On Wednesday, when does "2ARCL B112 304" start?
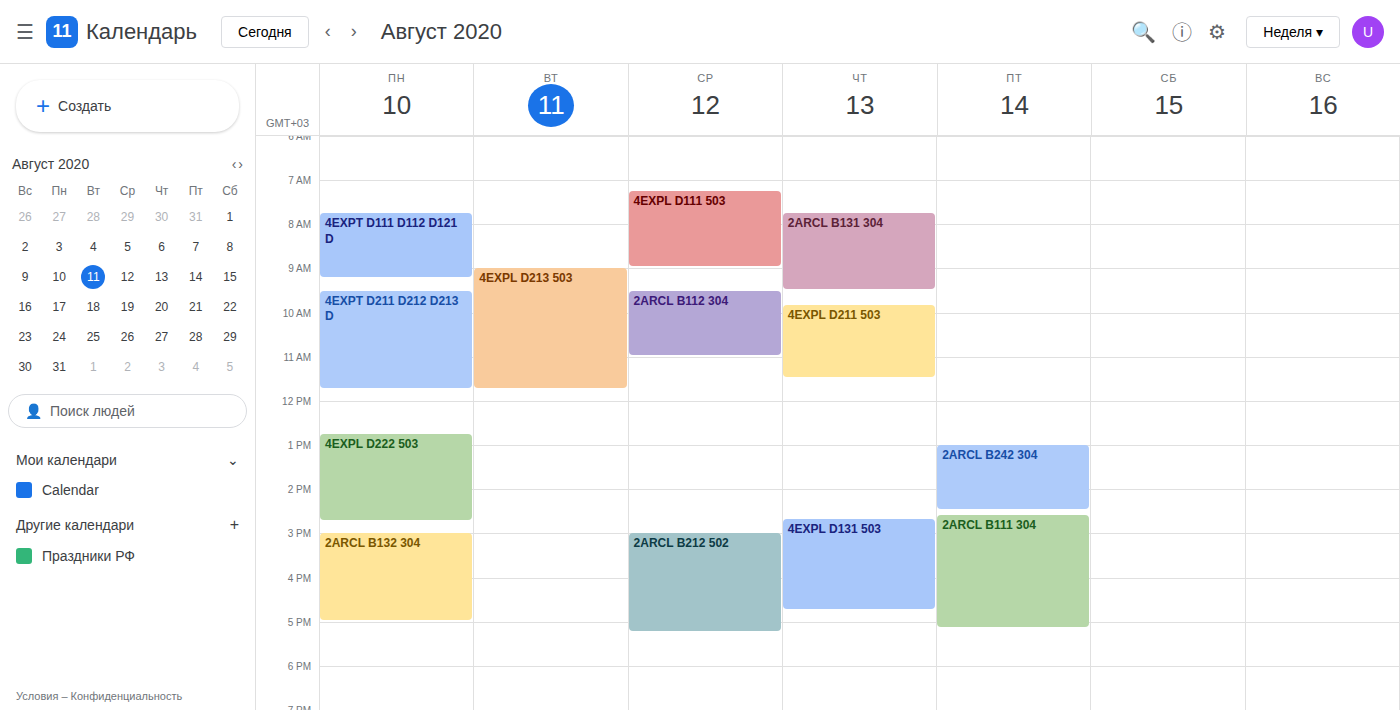
09:30